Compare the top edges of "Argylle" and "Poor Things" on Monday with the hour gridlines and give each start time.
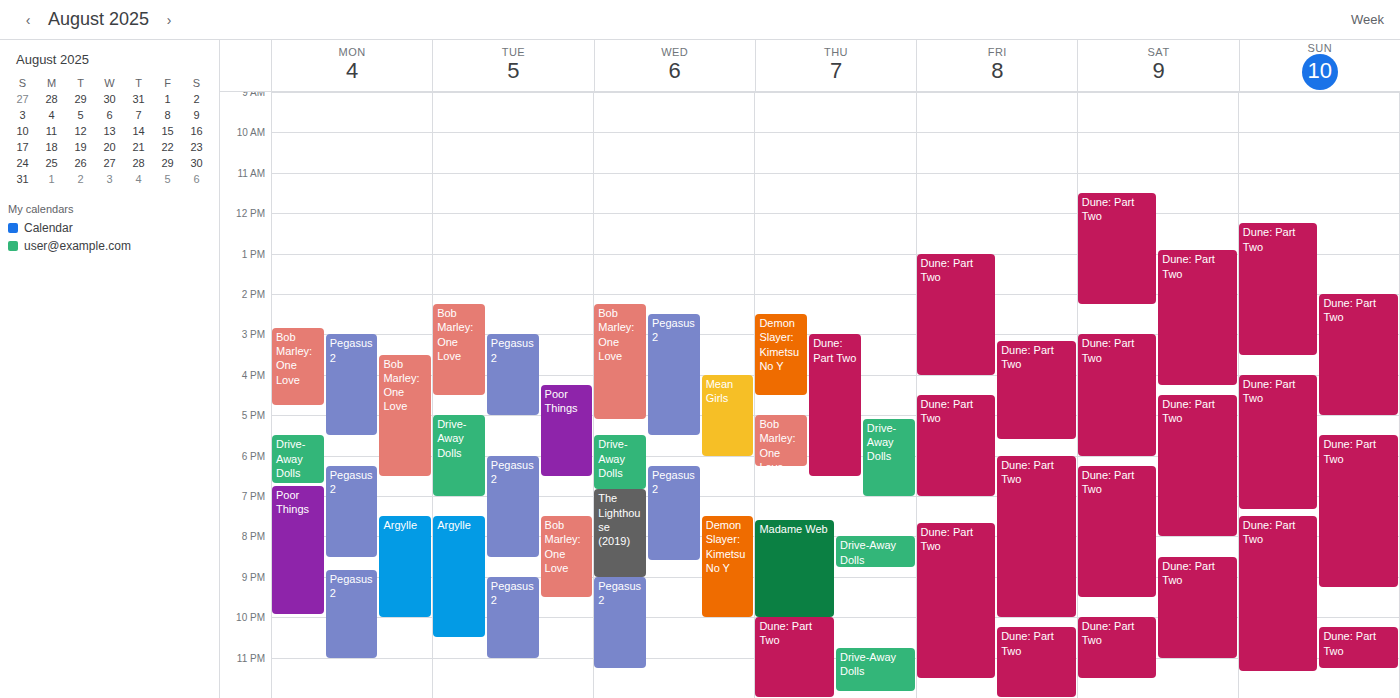
"Argylle": 7:30 PM, halfway between the 7 PM and 8 PM lines. "Poor Things": 6:45 PM, neither: three quarters of the way from the 6 PM line to the 7 PM line.